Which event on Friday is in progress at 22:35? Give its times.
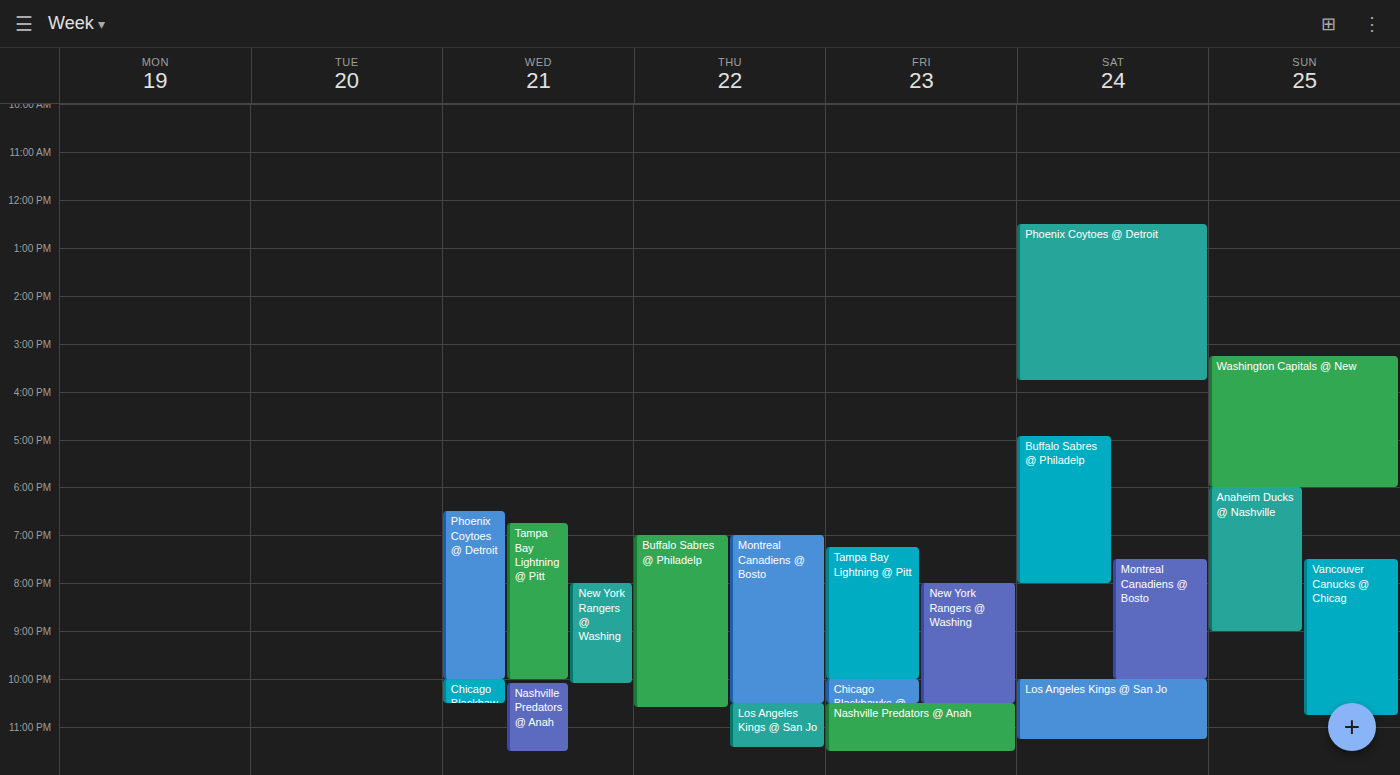
"Nashville Predators @ Anah", 22:30 to 23:30